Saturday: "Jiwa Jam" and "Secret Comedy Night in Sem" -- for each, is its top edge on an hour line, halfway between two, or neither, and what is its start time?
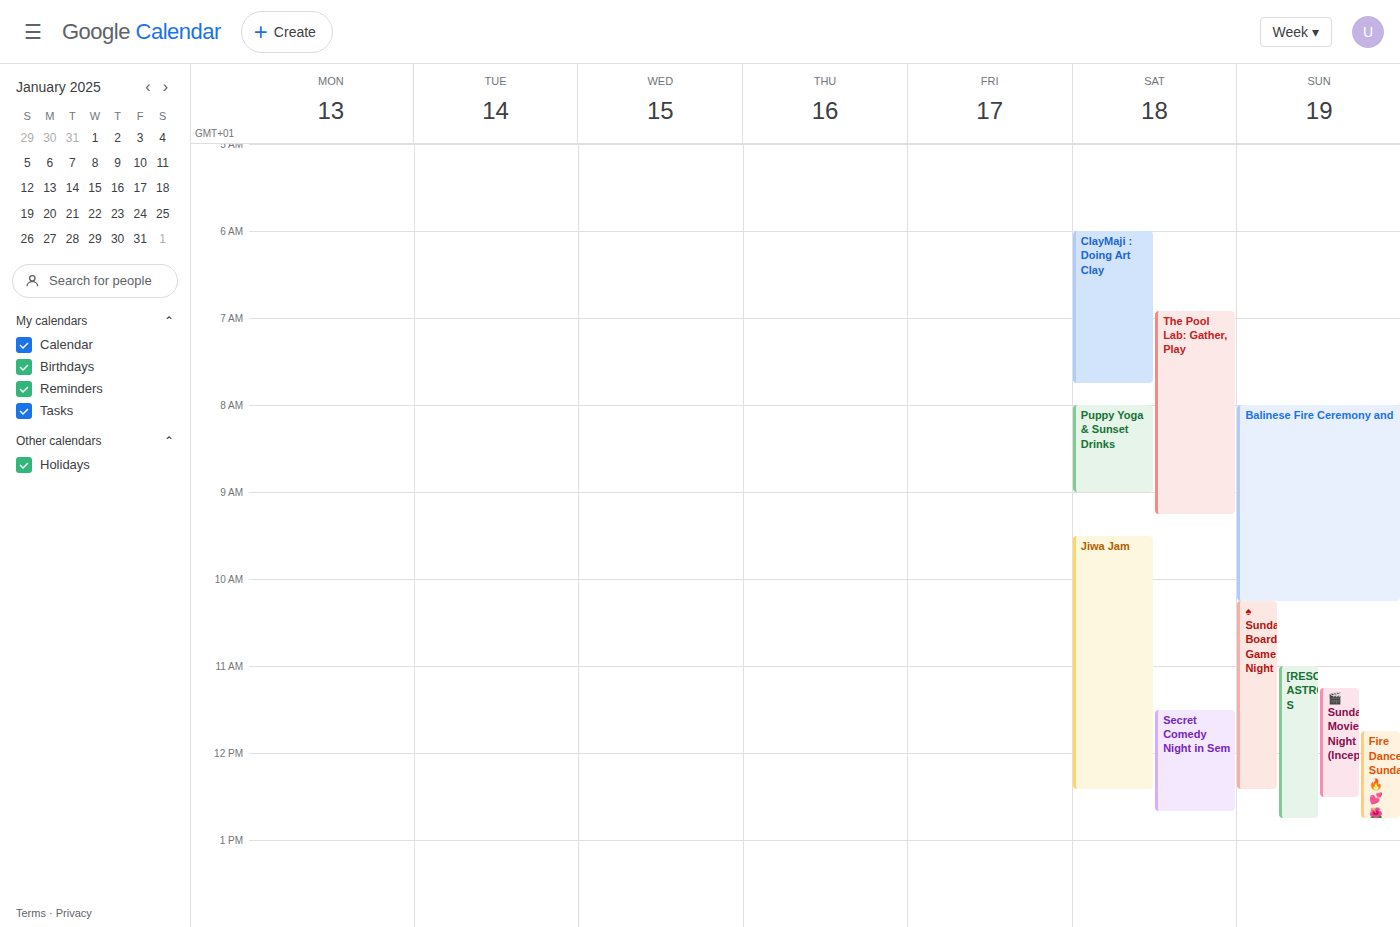
"Jiwa Jam": 9:30 AM, halfway between the 9 AM and 10 AM lines. "Secret Comedy Night in Sem": 11:30 AM, halfway between the 11 AM and 12 PM lines.